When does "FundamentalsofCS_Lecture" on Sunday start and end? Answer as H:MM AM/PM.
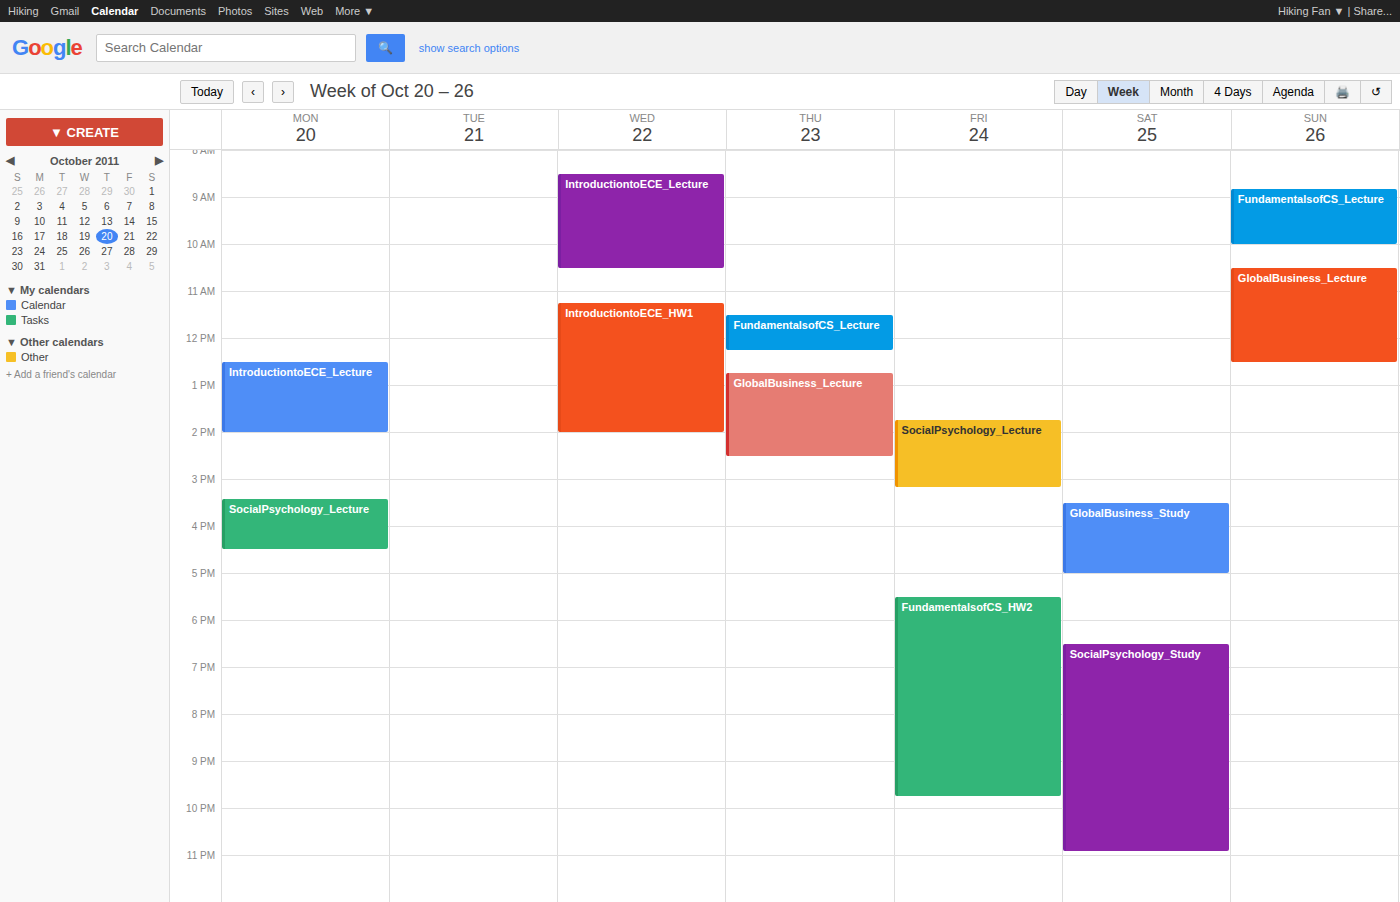
8:50 AM to 10:00 AM